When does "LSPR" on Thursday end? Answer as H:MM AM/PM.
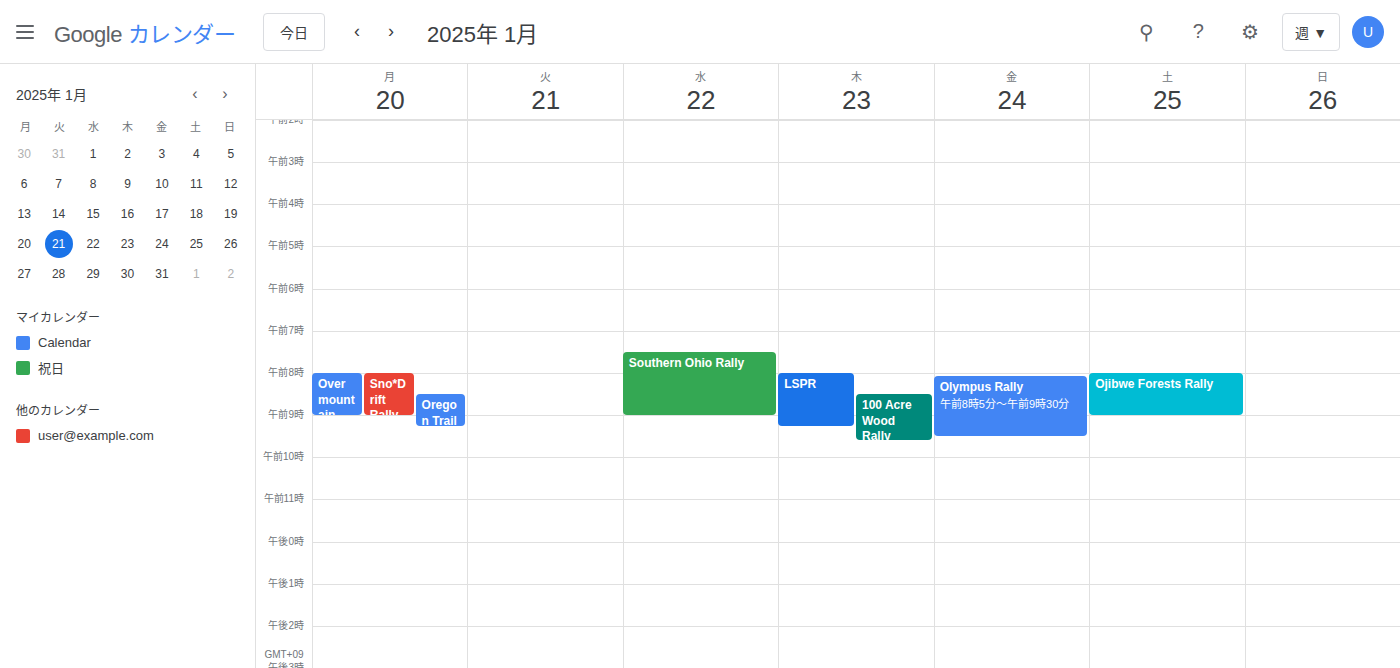
9:15 AM